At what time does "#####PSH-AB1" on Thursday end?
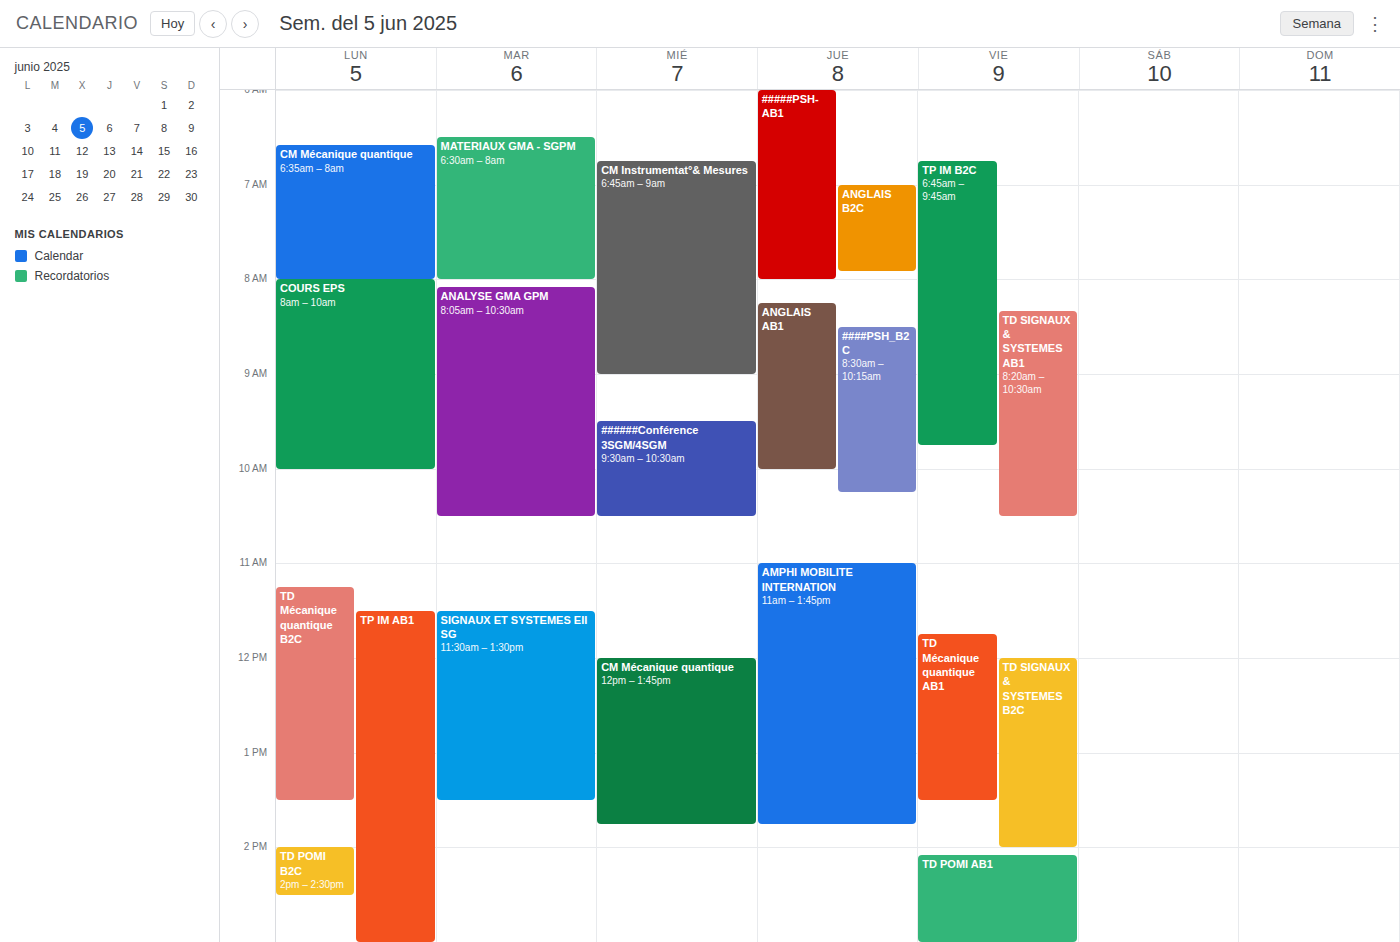
8:00 AM